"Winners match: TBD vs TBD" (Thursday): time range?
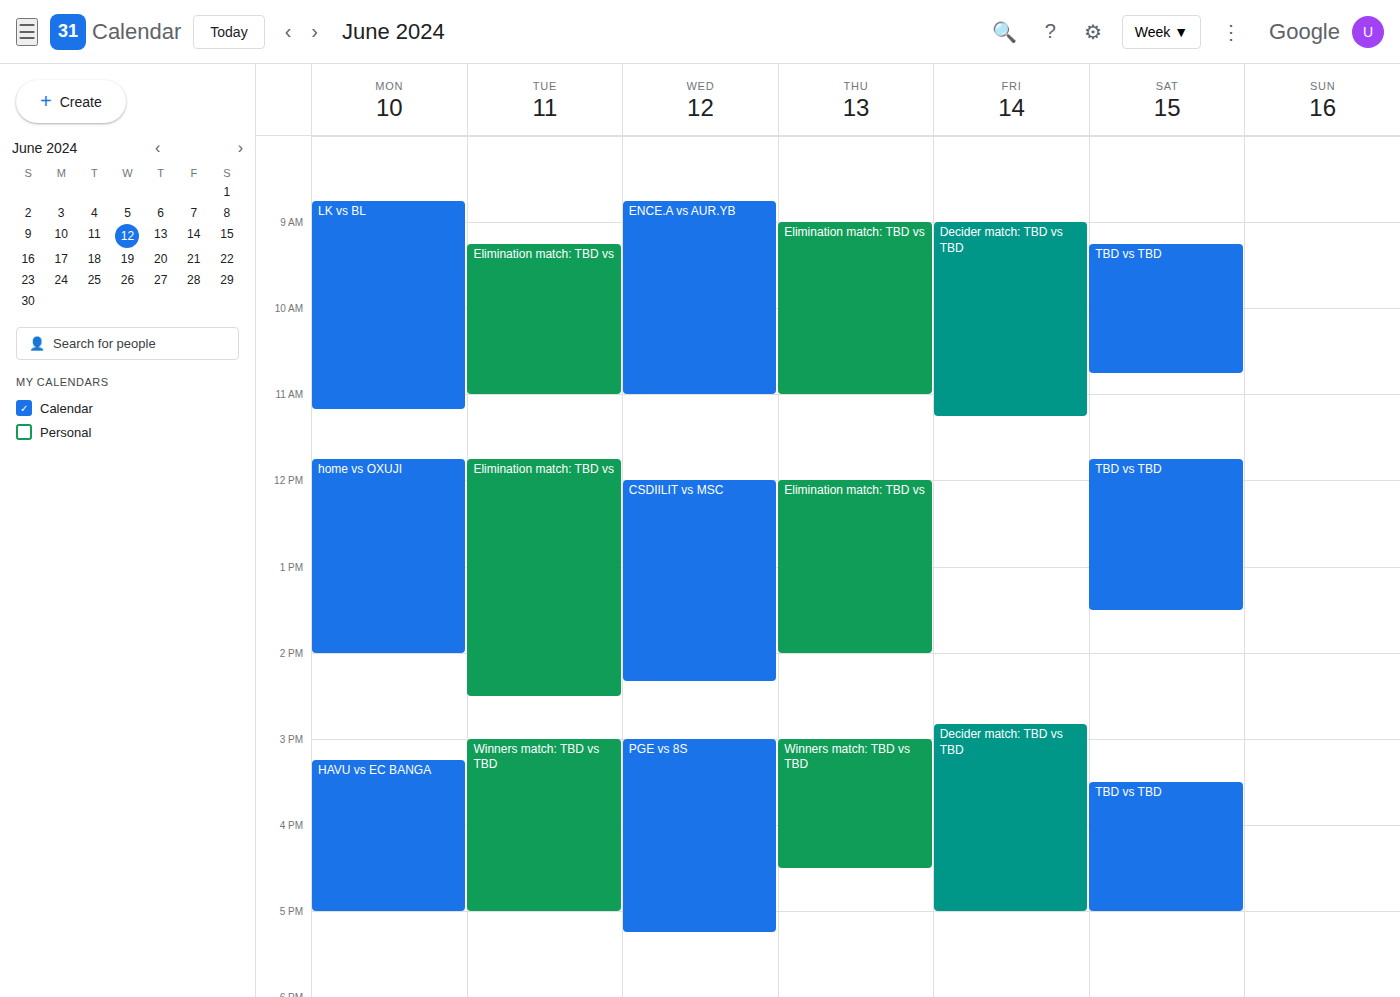
15:00 to 16:30